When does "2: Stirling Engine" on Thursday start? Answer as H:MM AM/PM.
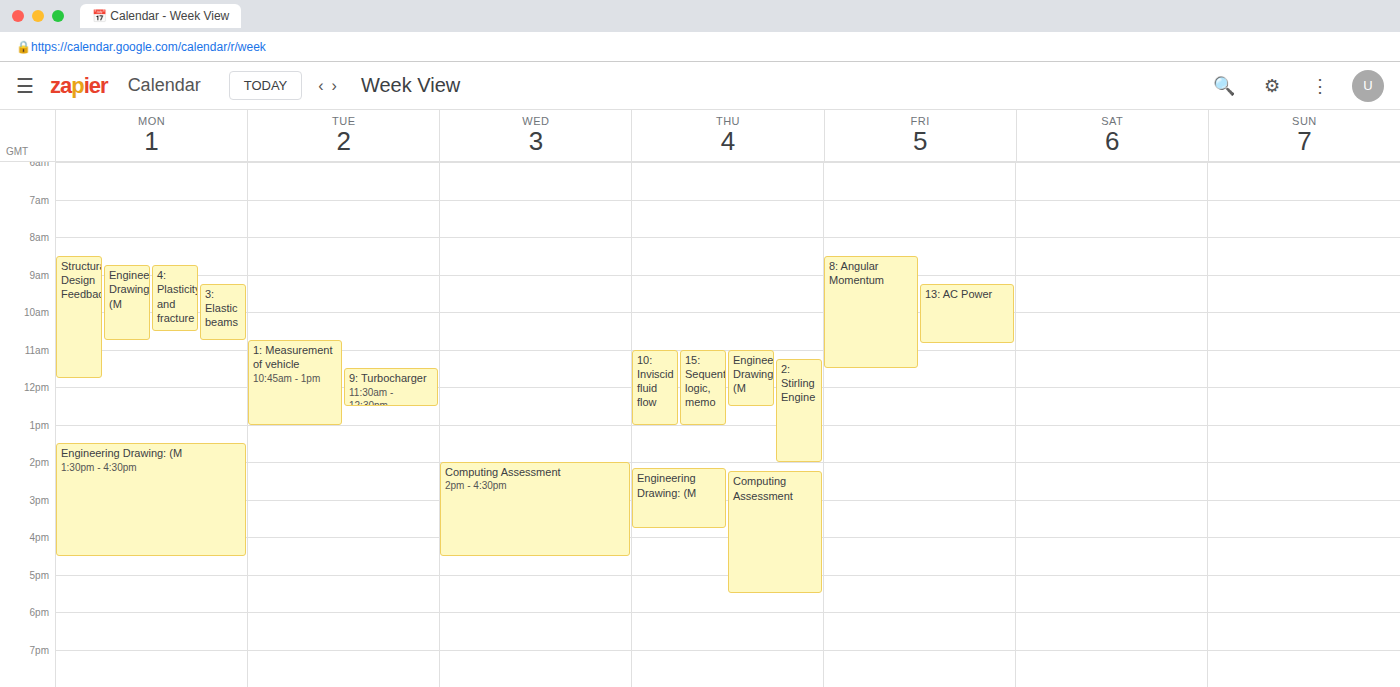
11:15 AM